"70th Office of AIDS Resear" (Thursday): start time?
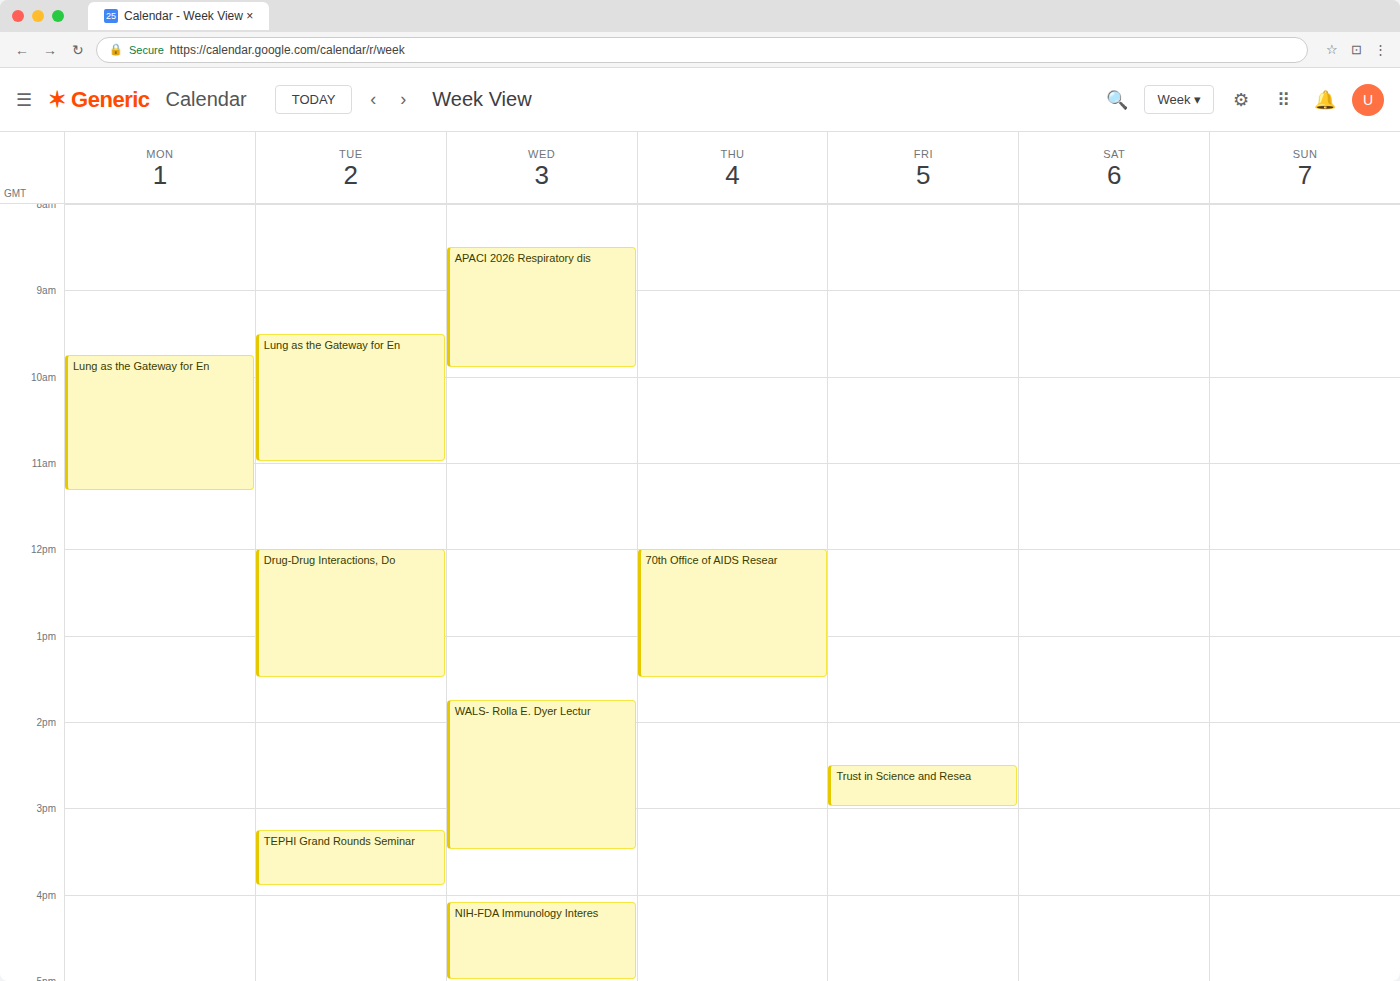
12:00 PM